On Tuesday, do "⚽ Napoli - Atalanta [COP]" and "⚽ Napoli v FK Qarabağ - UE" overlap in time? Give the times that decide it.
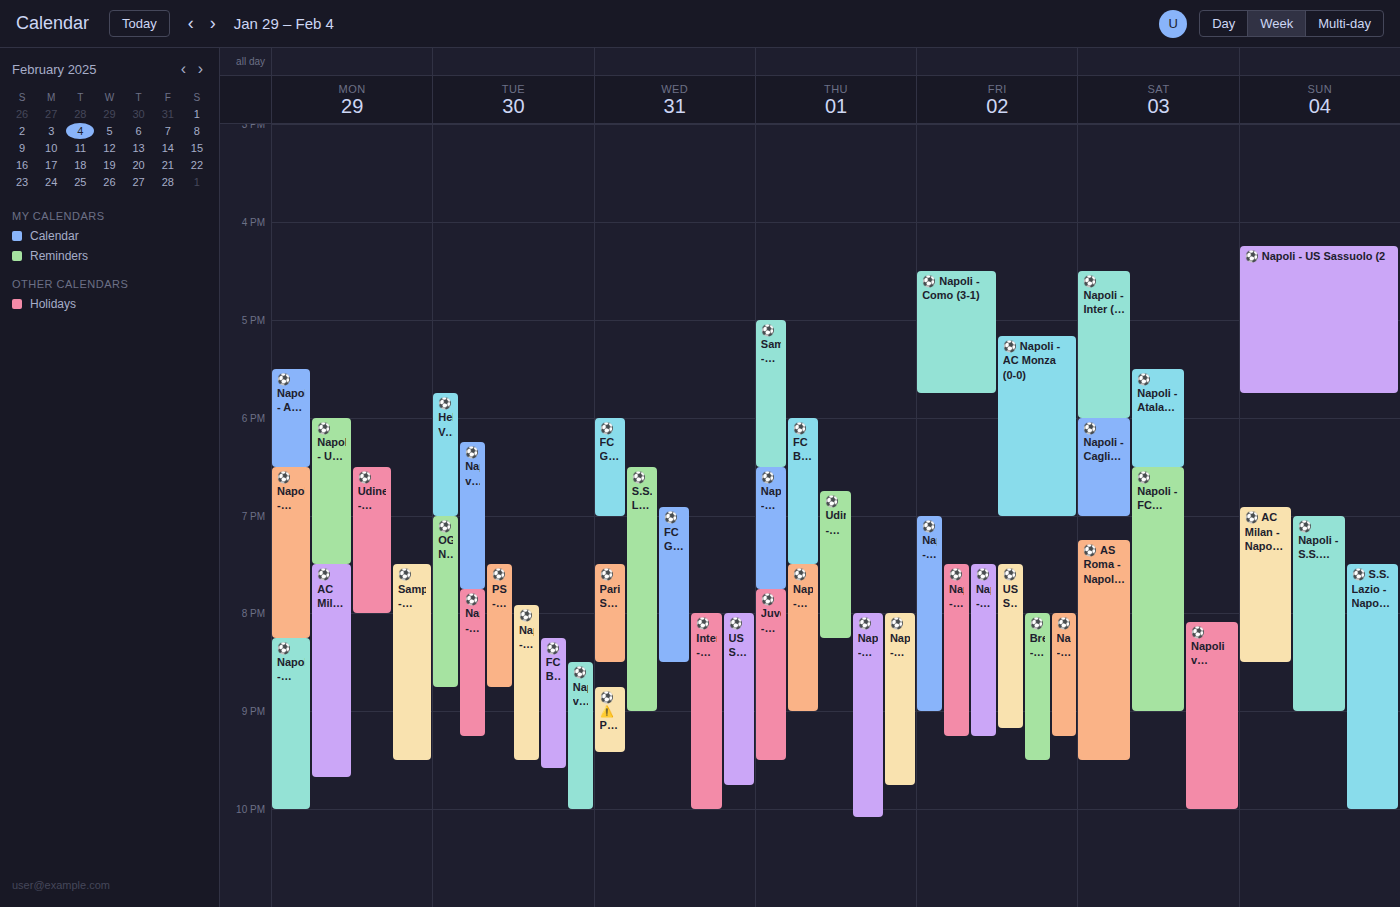
"⚽ Napoli v FK Qarabağ - UE" starts at 8:30 PM, before "⚽ Napoli - Atalanta [COP]" ends at 9:15 PM -- they overlap.